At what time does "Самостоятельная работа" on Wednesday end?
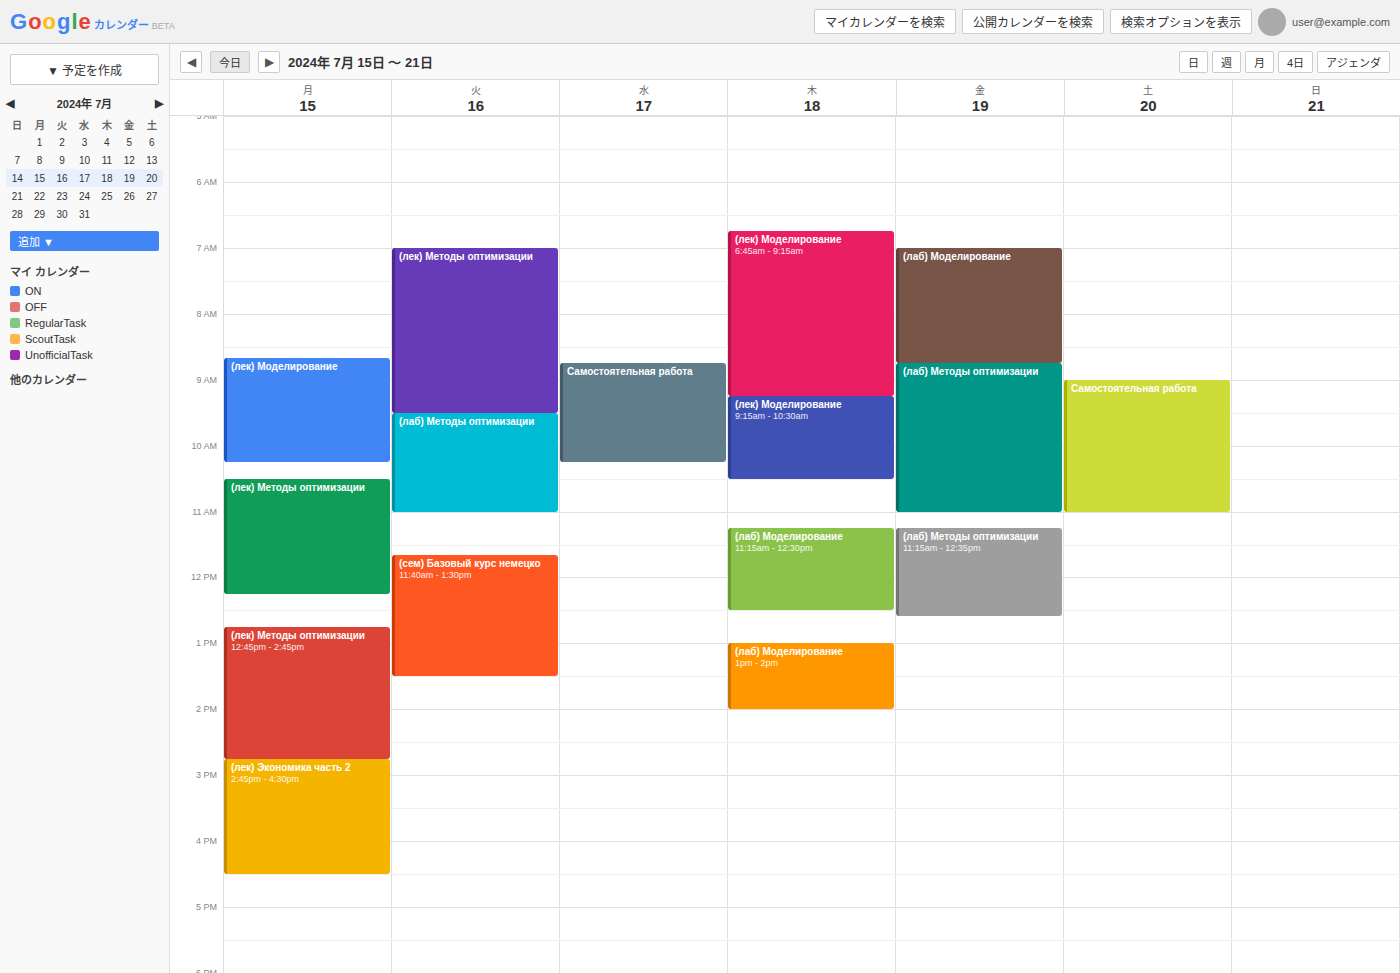
10:15 AM